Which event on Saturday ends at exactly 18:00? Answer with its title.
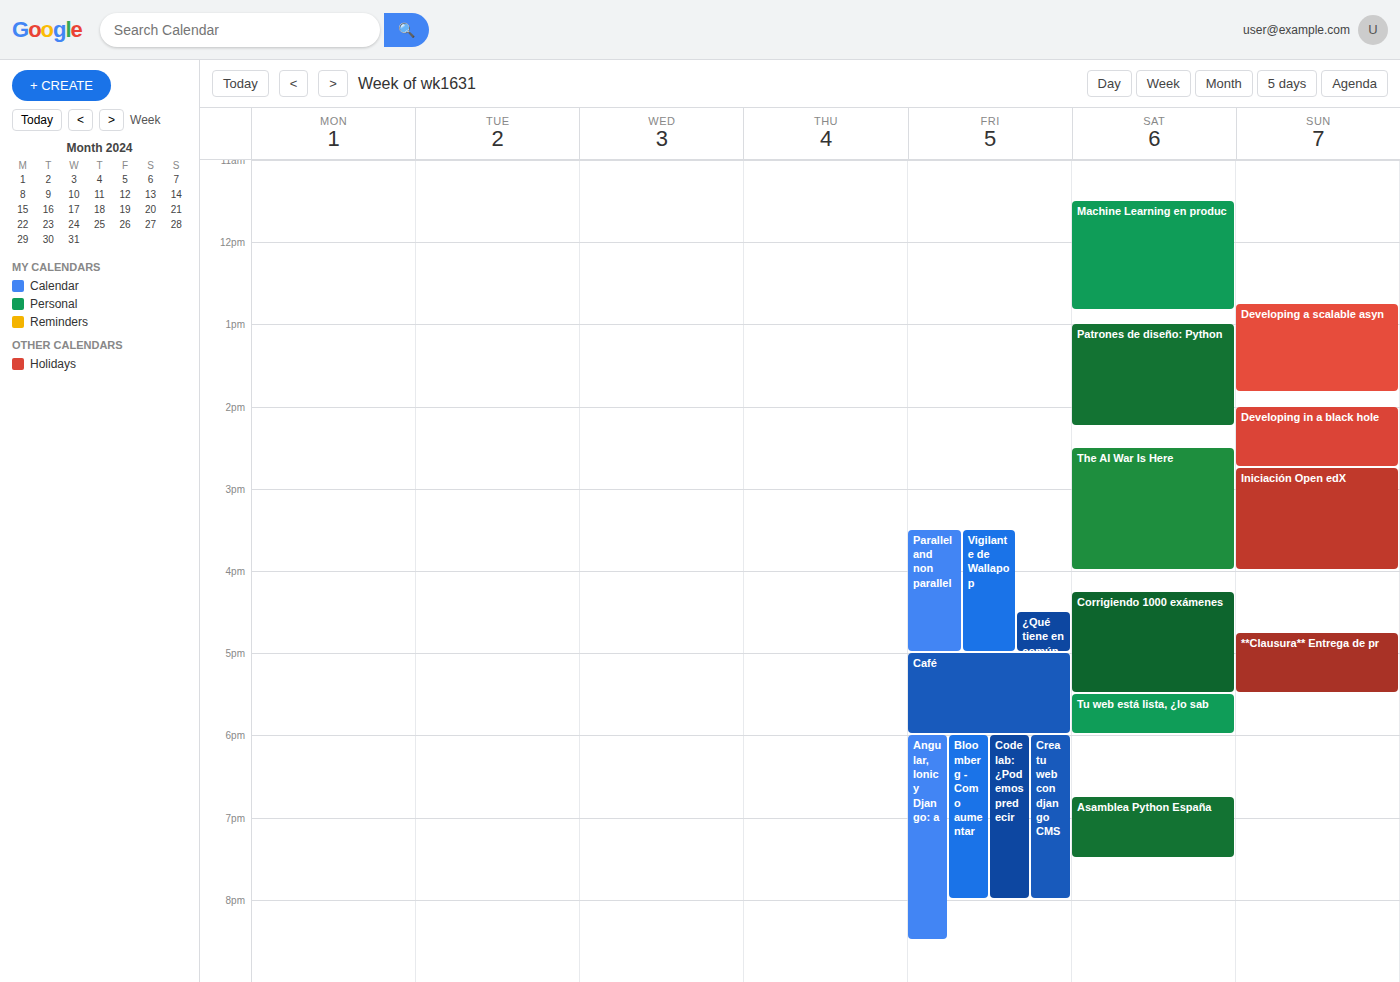
"Tu web está lista, ¿lo sab"